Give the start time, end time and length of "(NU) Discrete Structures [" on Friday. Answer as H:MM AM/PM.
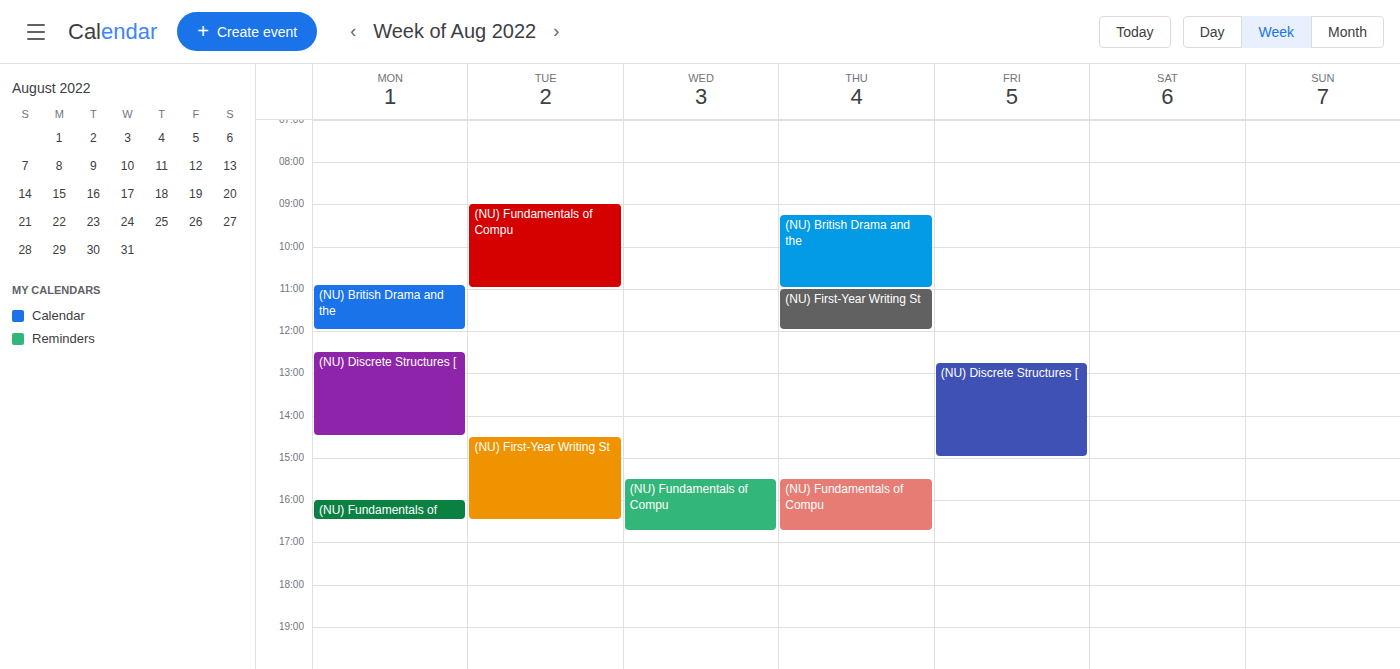
12:45 PM to 3:00 PM, 2 hours 15 minutes